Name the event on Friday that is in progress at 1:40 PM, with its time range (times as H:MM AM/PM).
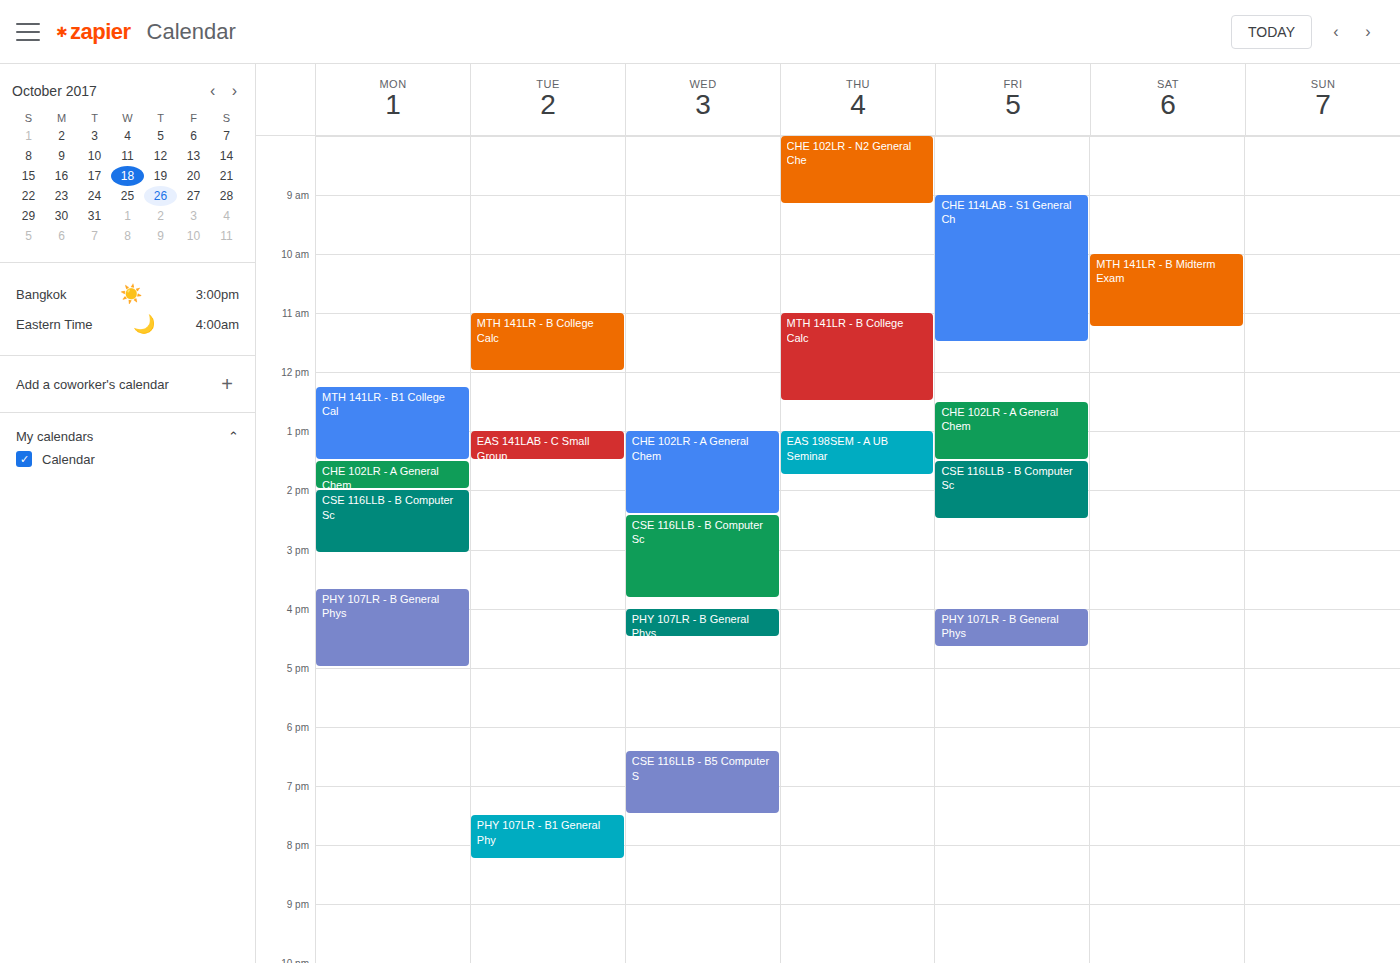
"CSE 116LLB - B Computer Sc", 1:30 PM to 2:30 PM